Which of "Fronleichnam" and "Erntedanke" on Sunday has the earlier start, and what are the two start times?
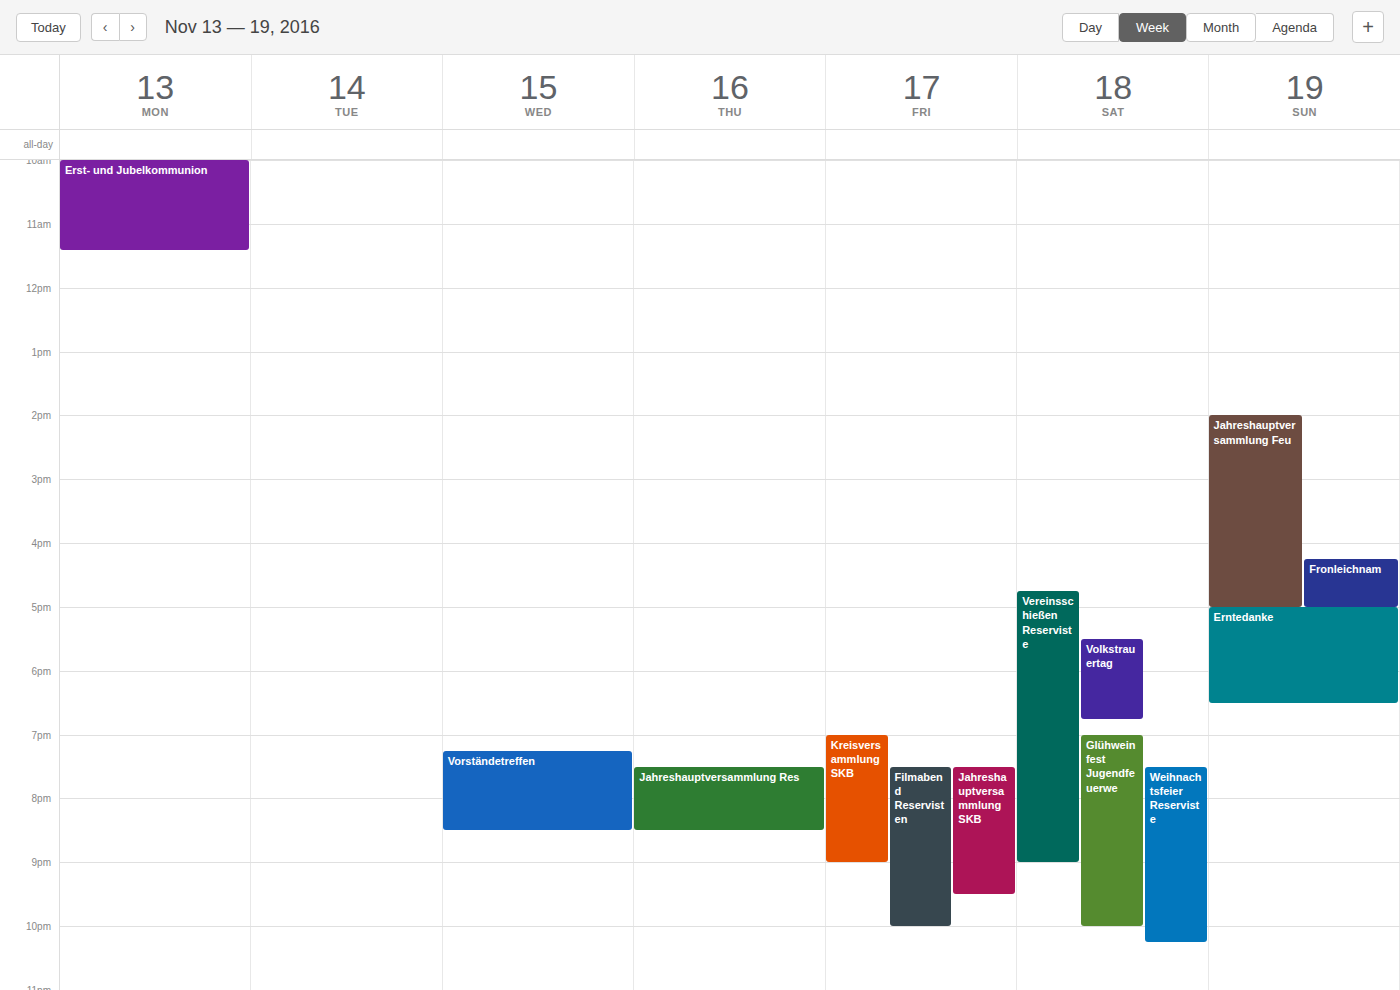
"Fronleichnam" 4:15 PM; "Erntedanke" 5:00 PM.